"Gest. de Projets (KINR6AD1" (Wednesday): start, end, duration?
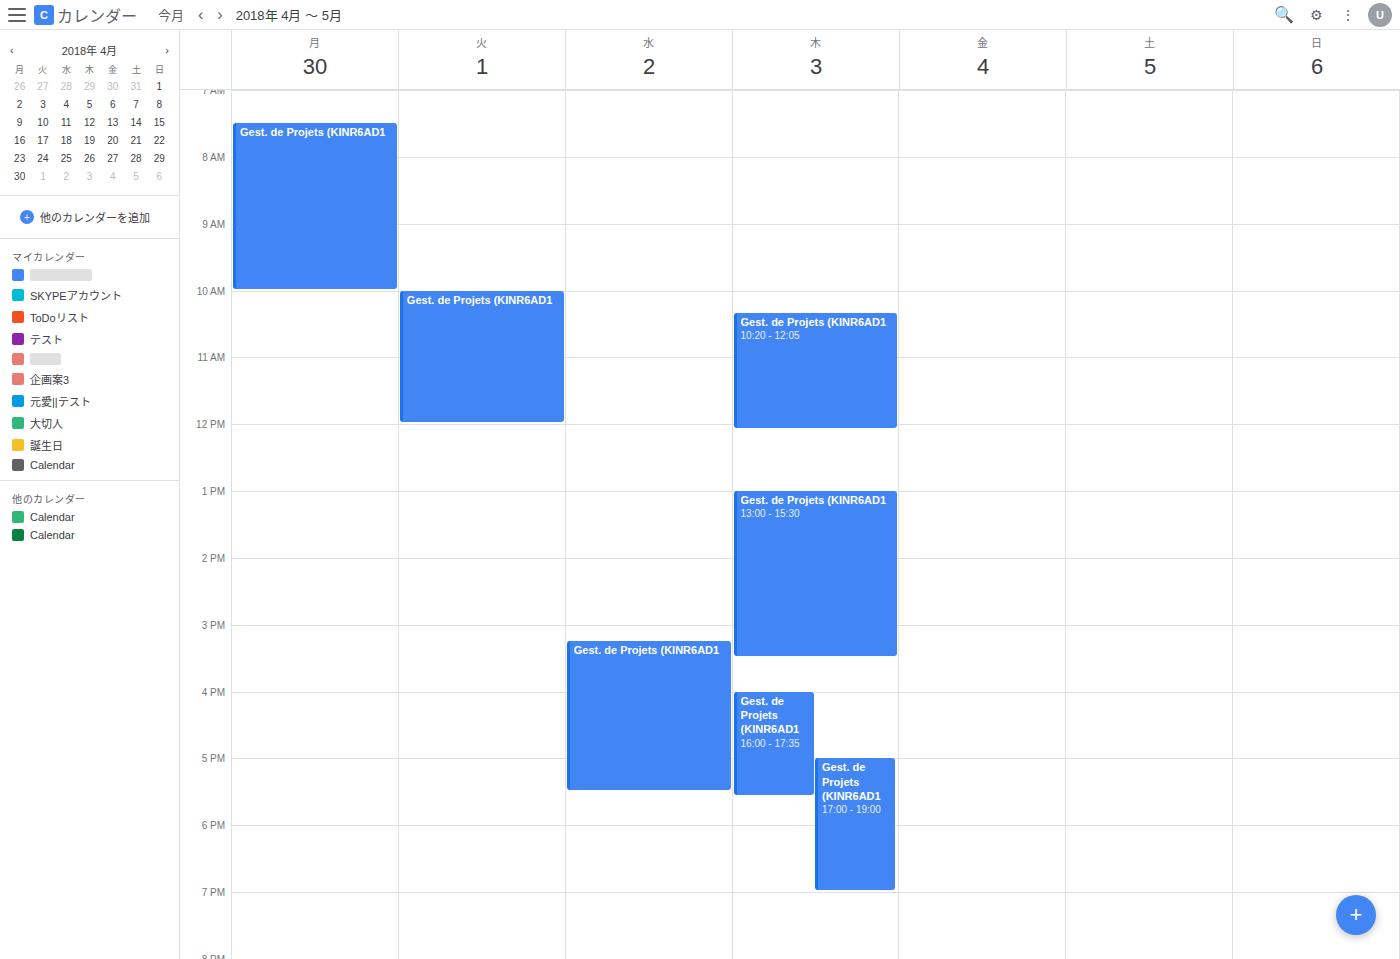
3:15 PM to 5:30 PM, 2 hours 15 minutes